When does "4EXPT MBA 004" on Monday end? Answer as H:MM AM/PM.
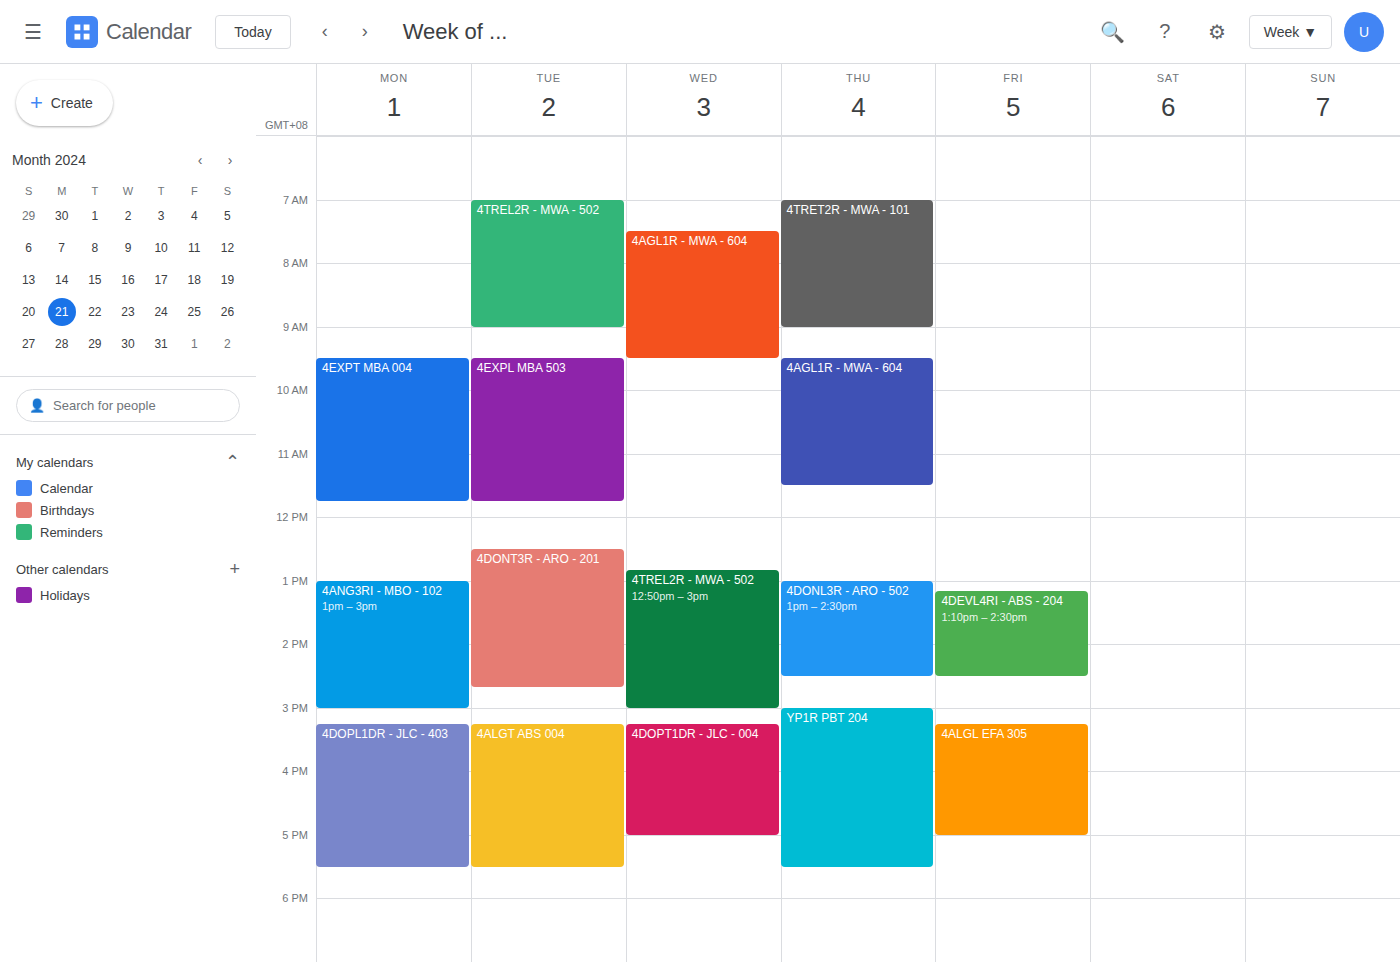
11:45 AM